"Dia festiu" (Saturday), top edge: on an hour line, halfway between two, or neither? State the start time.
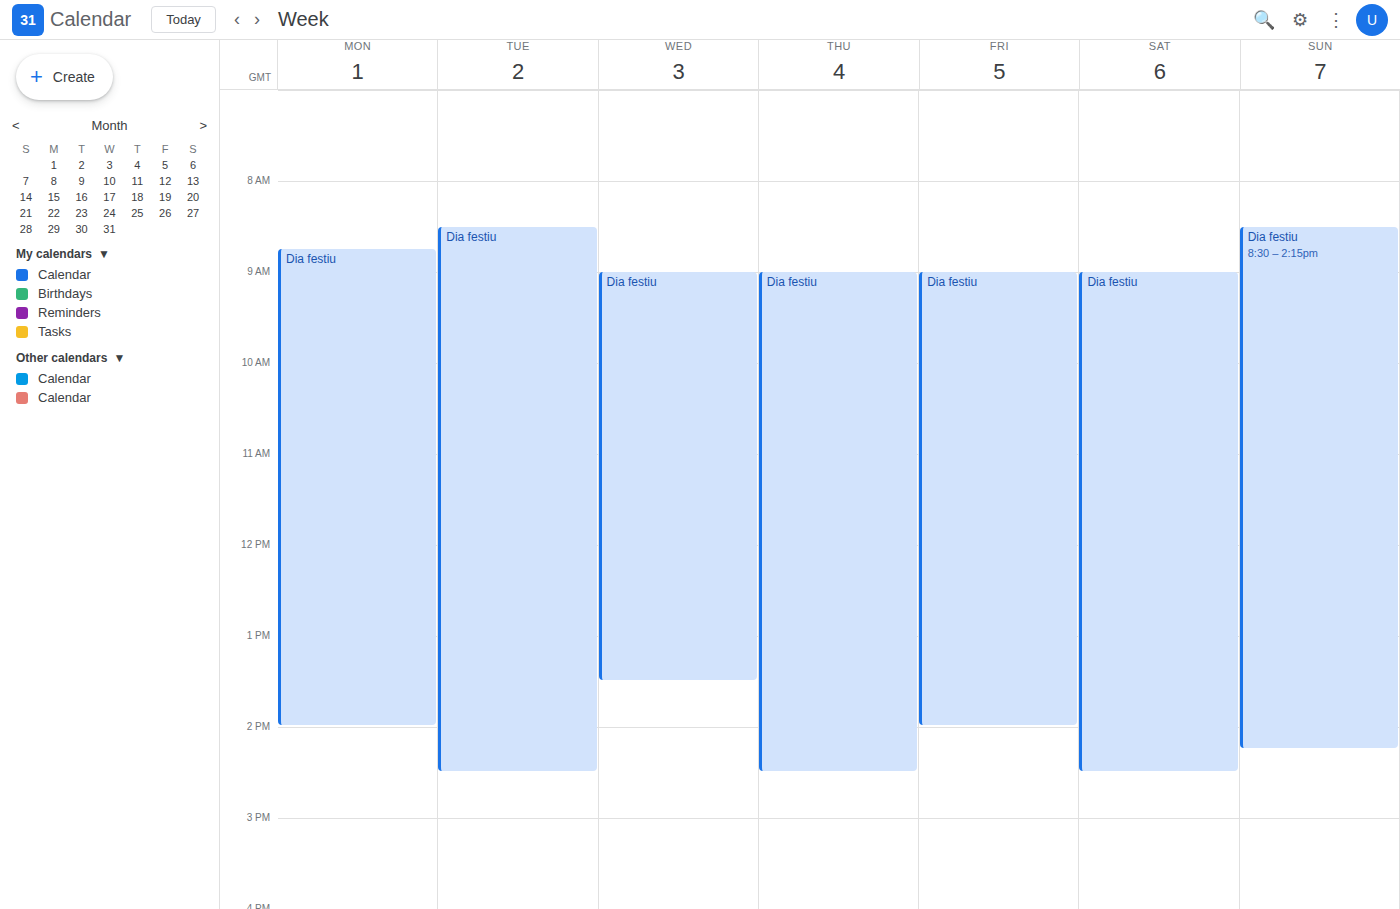
09:00 -- exactly on the 09:00 line.